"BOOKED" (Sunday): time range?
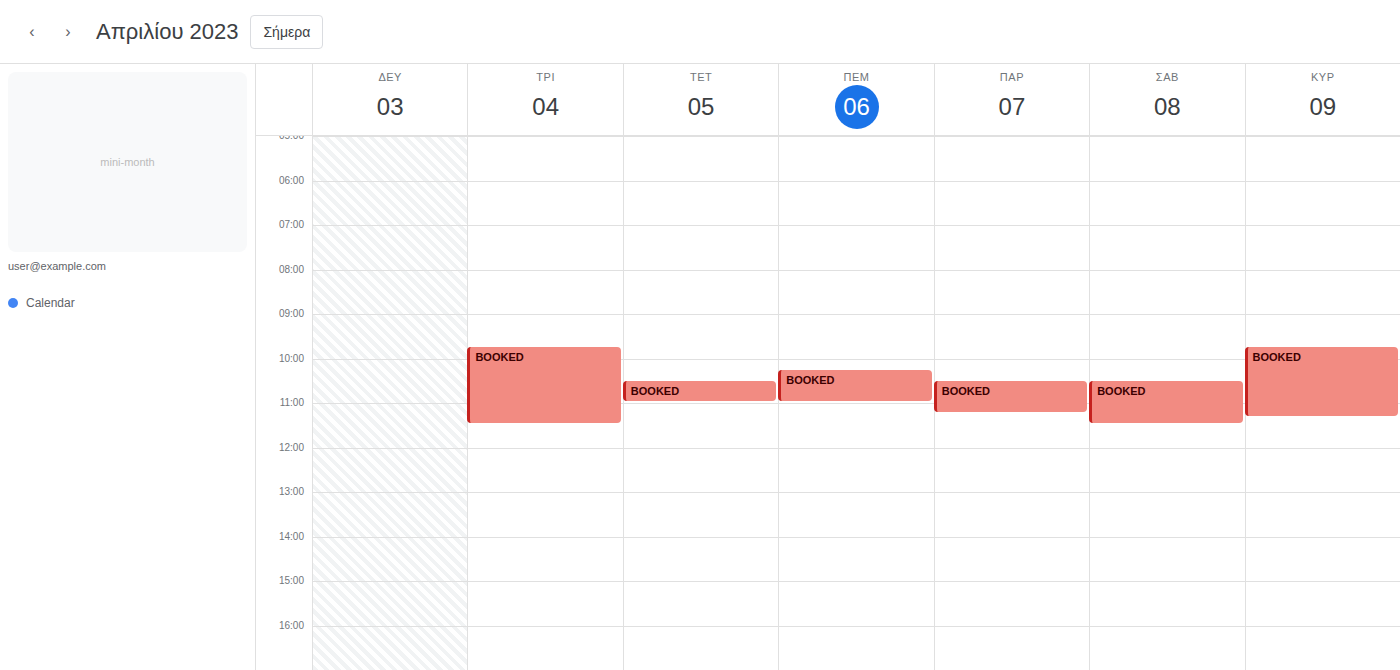
9:45 AM to 11:20 AM